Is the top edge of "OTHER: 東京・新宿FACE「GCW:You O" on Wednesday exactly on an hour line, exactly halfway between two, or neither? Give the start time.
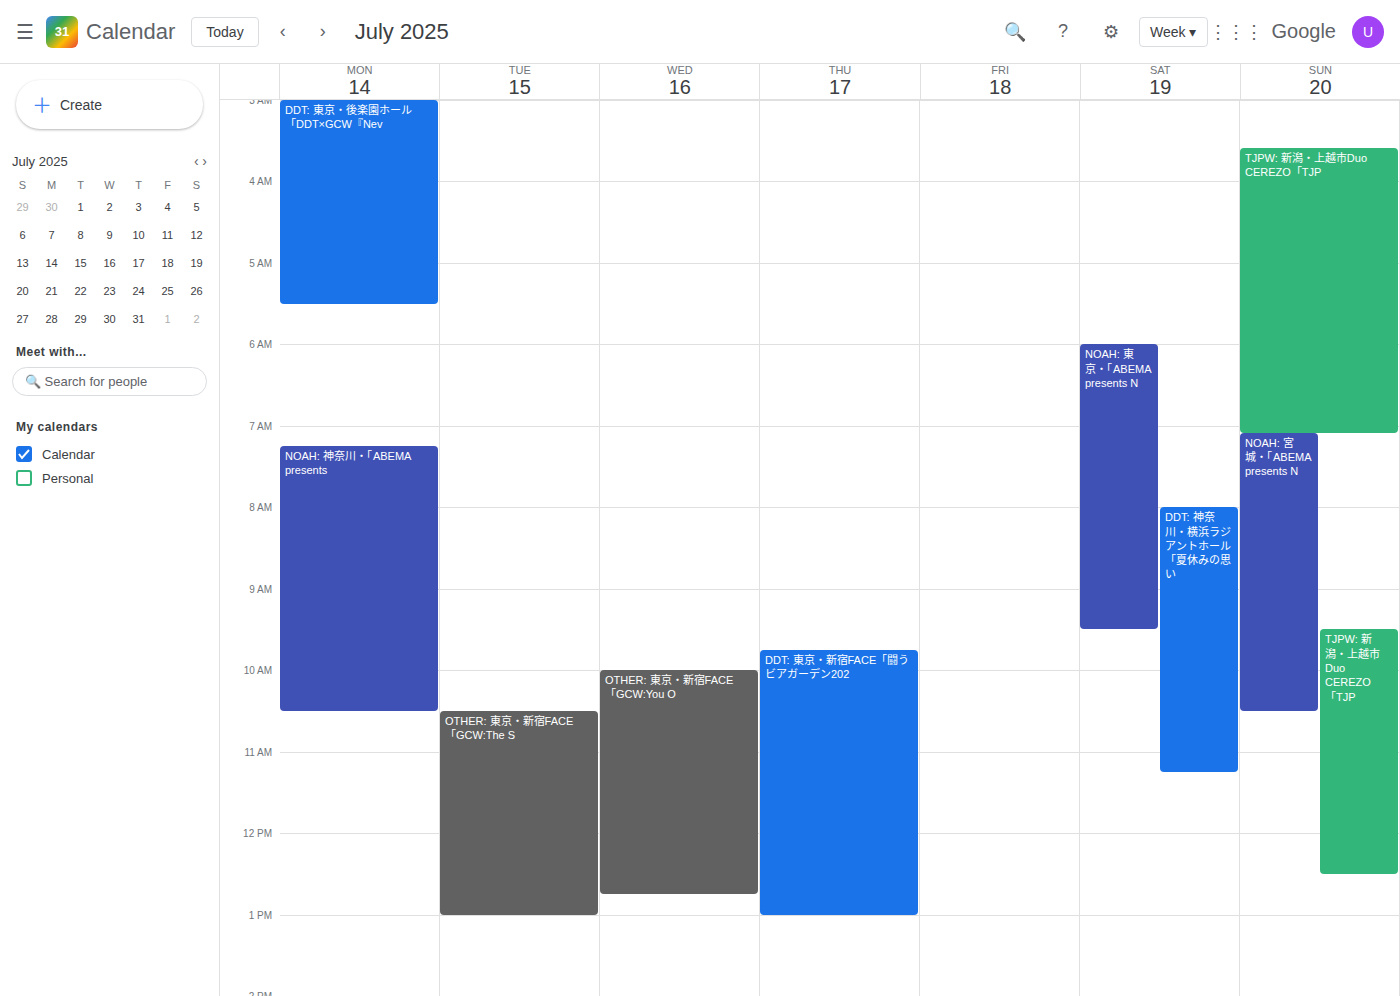
10:00 AM -- exactly on the 10 AM line.